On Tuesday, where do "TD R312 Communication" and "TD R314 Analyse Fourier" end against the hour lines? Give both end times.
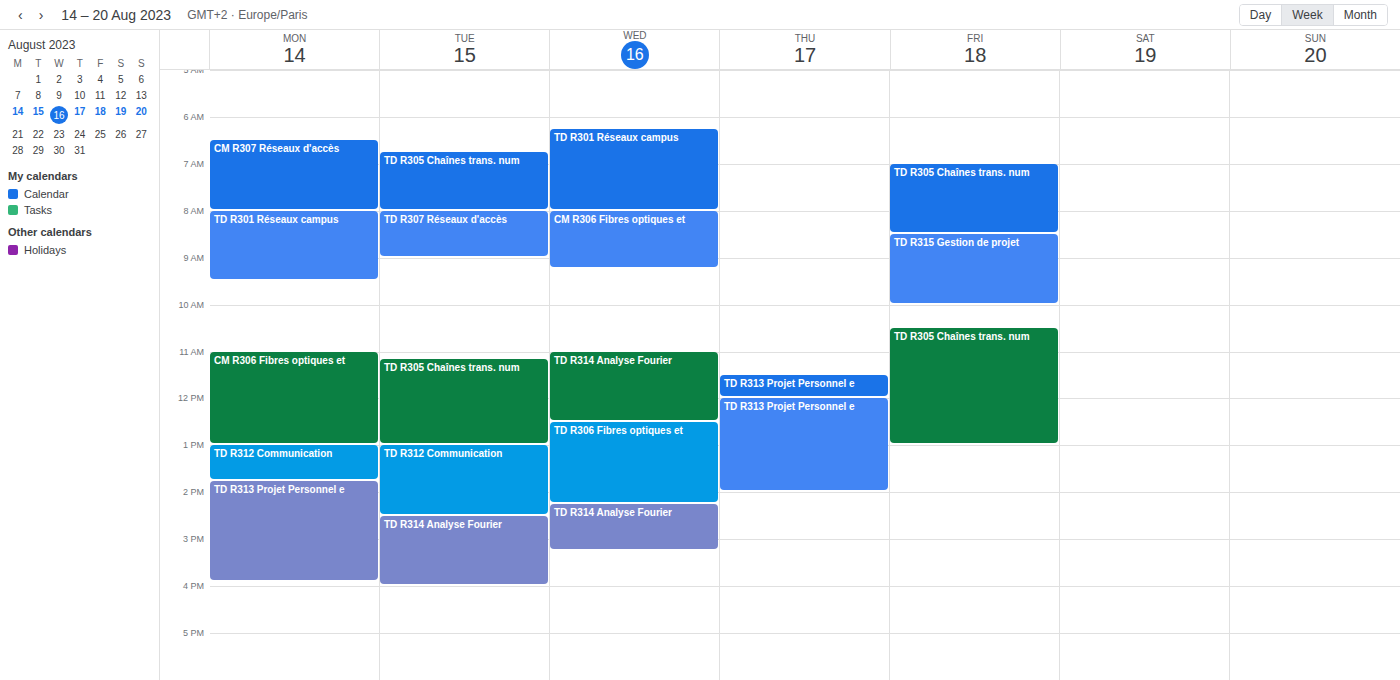
"TD R312 Communication": 14:30, halfway between the 14:00 and 15:00 lines. "TD R314 Analyse Fourier": 16:00, exactly on the 16:00 line.